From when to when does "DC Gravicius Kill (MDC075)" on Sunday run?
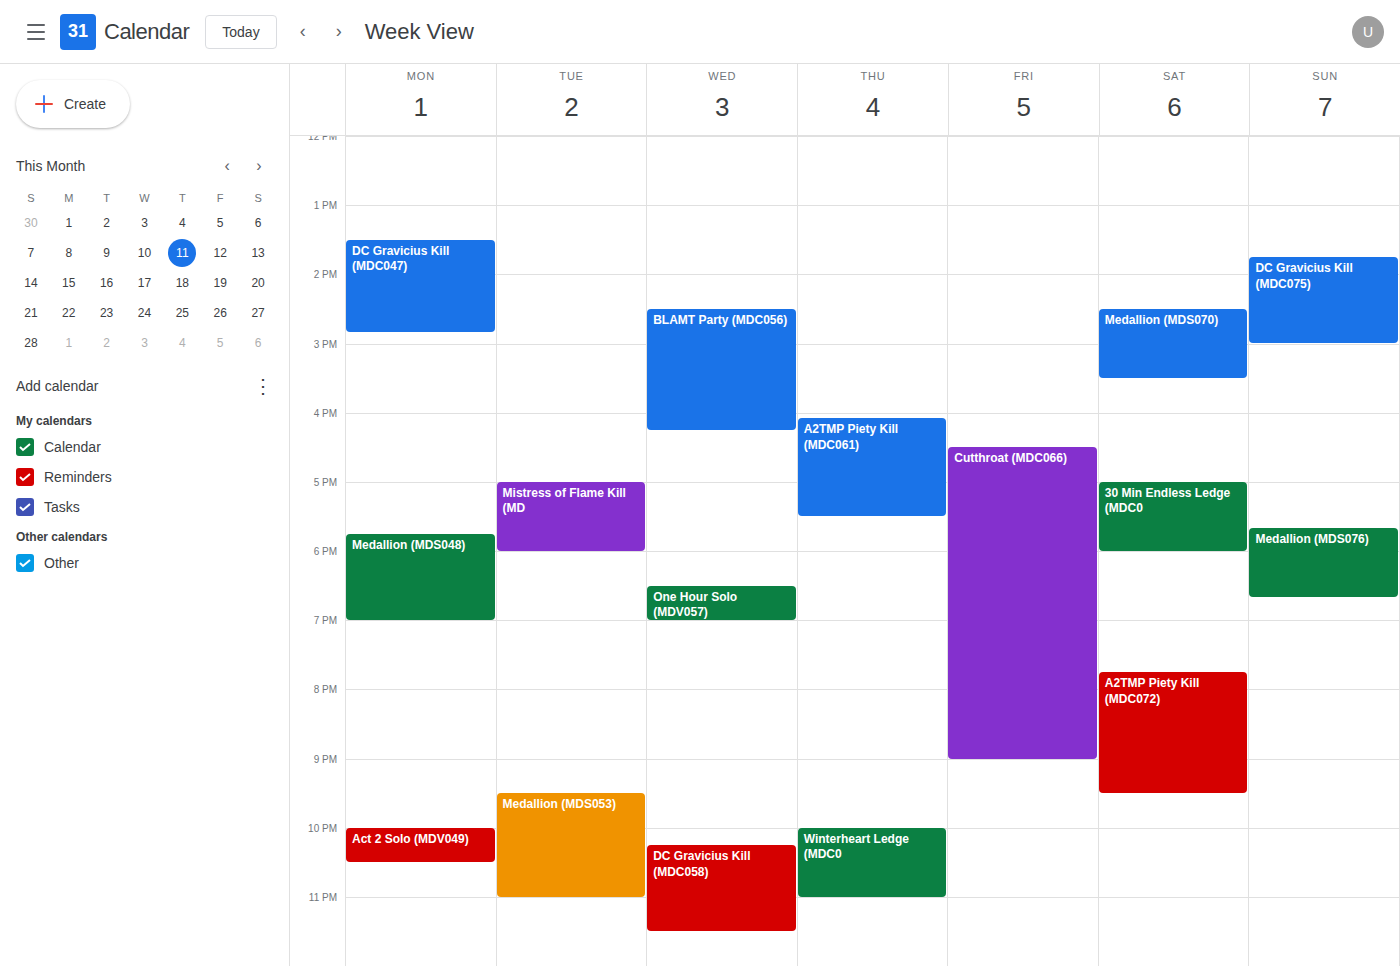
1:45 PM to 3:00 PM